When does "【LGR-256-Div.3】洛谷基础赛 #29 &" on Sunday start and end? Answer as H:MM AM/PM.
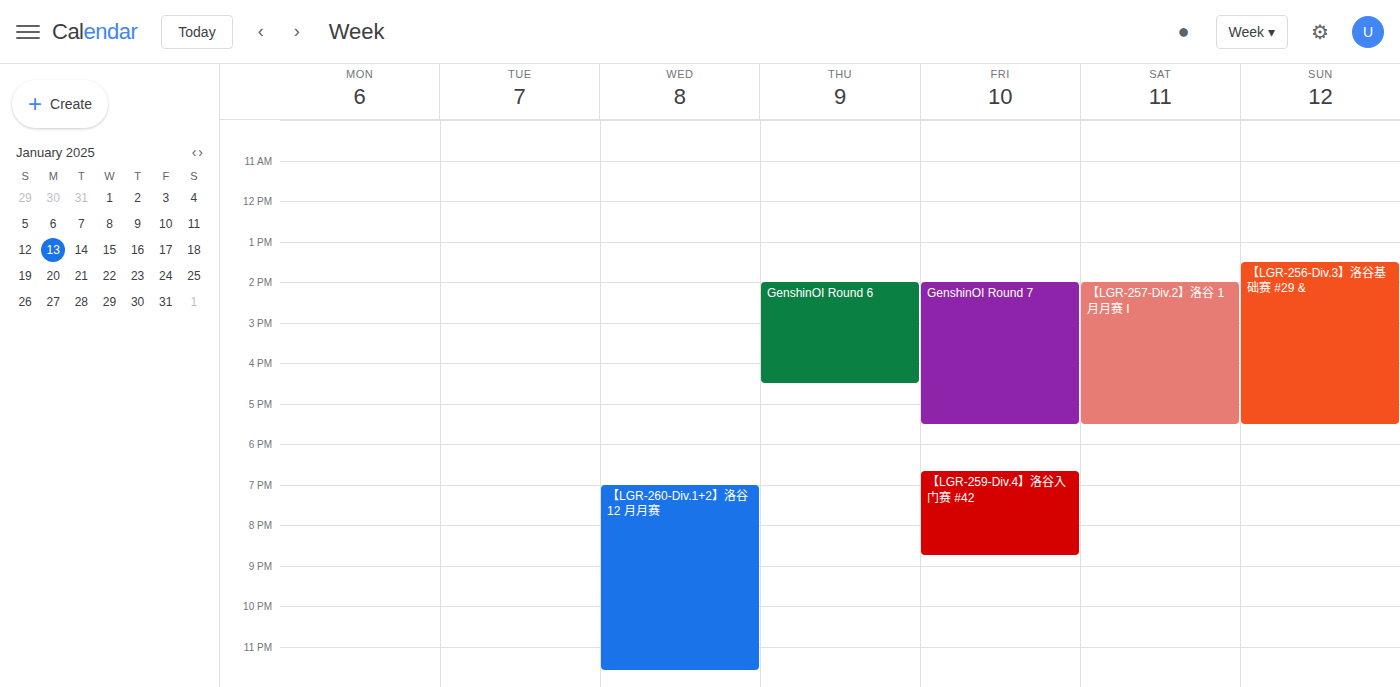
1:30 PM to 5:30 PM